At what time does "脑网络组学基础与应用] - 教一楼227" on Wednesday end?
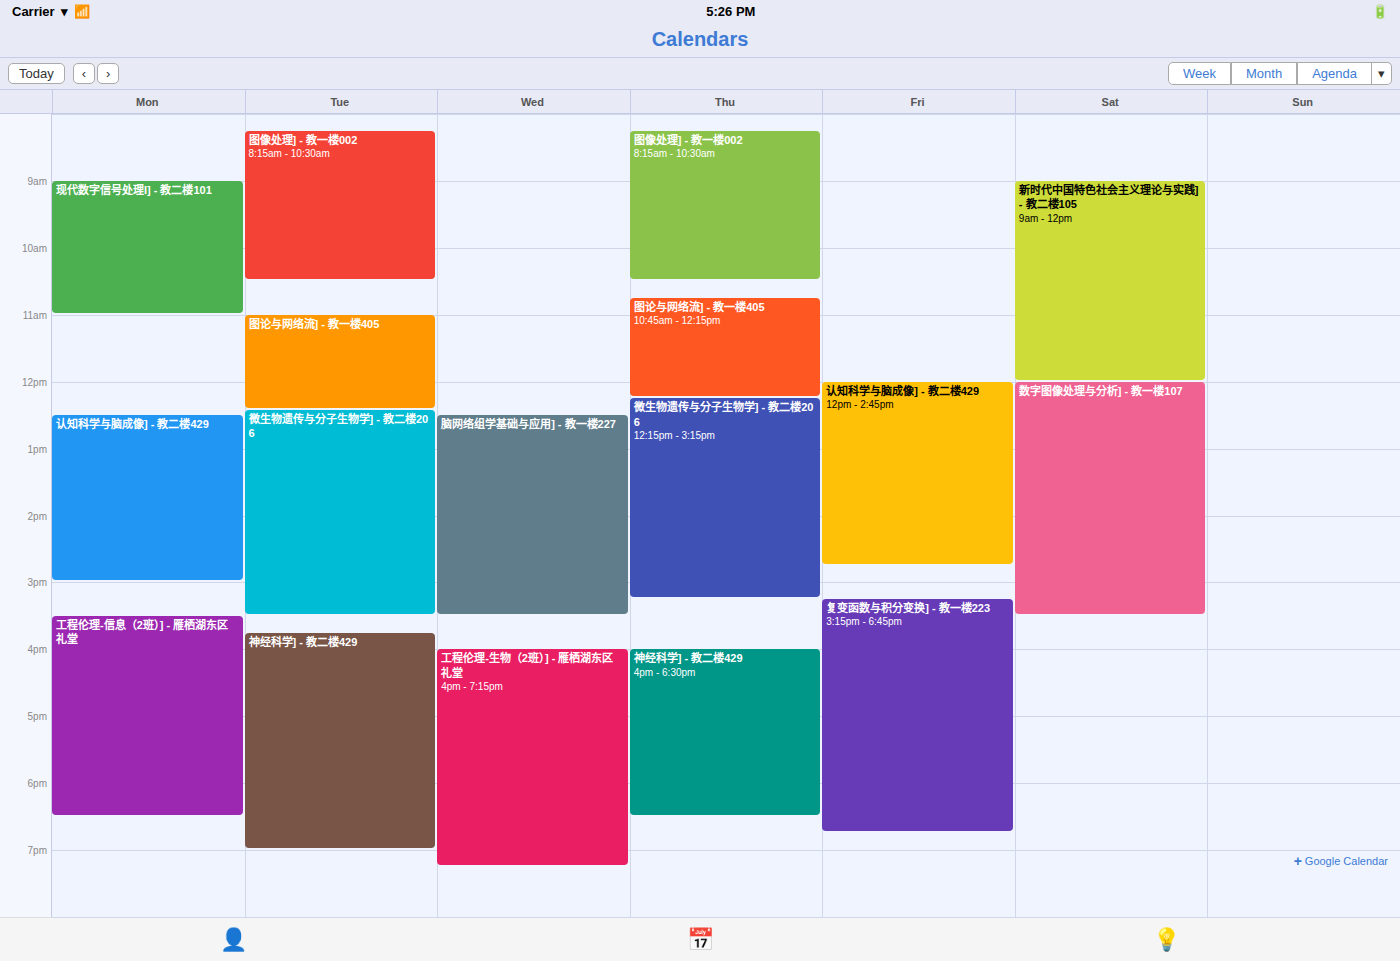
3:30 PM